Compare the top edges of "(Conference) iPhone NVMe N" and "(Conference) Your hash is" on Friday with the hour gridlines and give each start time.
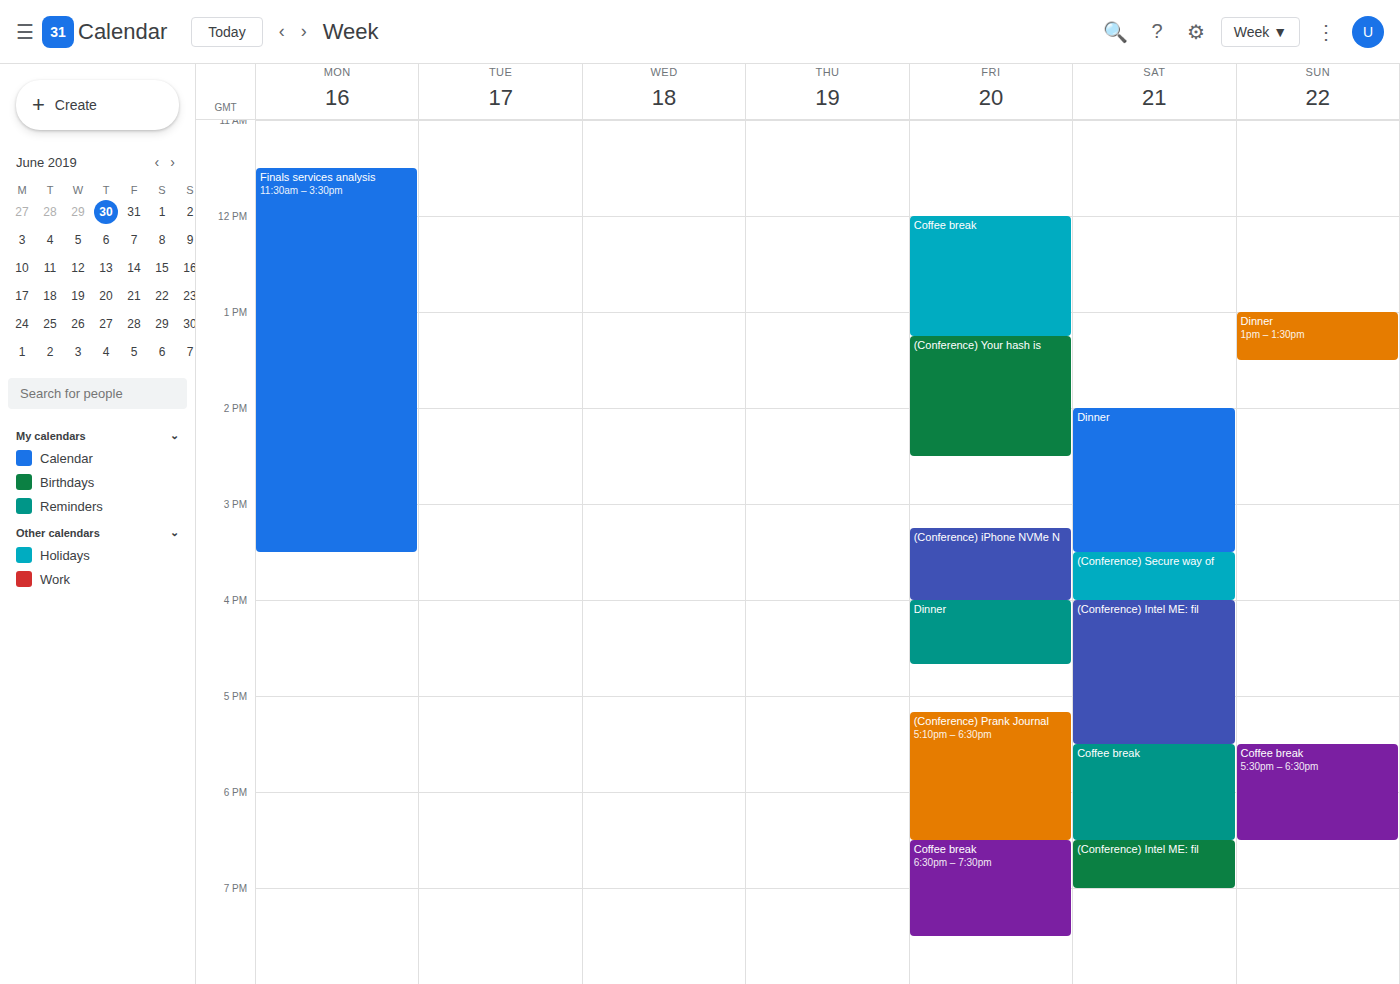
"(Conference) iPhone NVMe N": 3:15 PM, neither: a quarter of the way from the 3 PM line to the 4 PM line. "(Conference) Your hash is": 1:15 PM, neither: a quarter of the way from the 1 PM line to the 2 PM line.